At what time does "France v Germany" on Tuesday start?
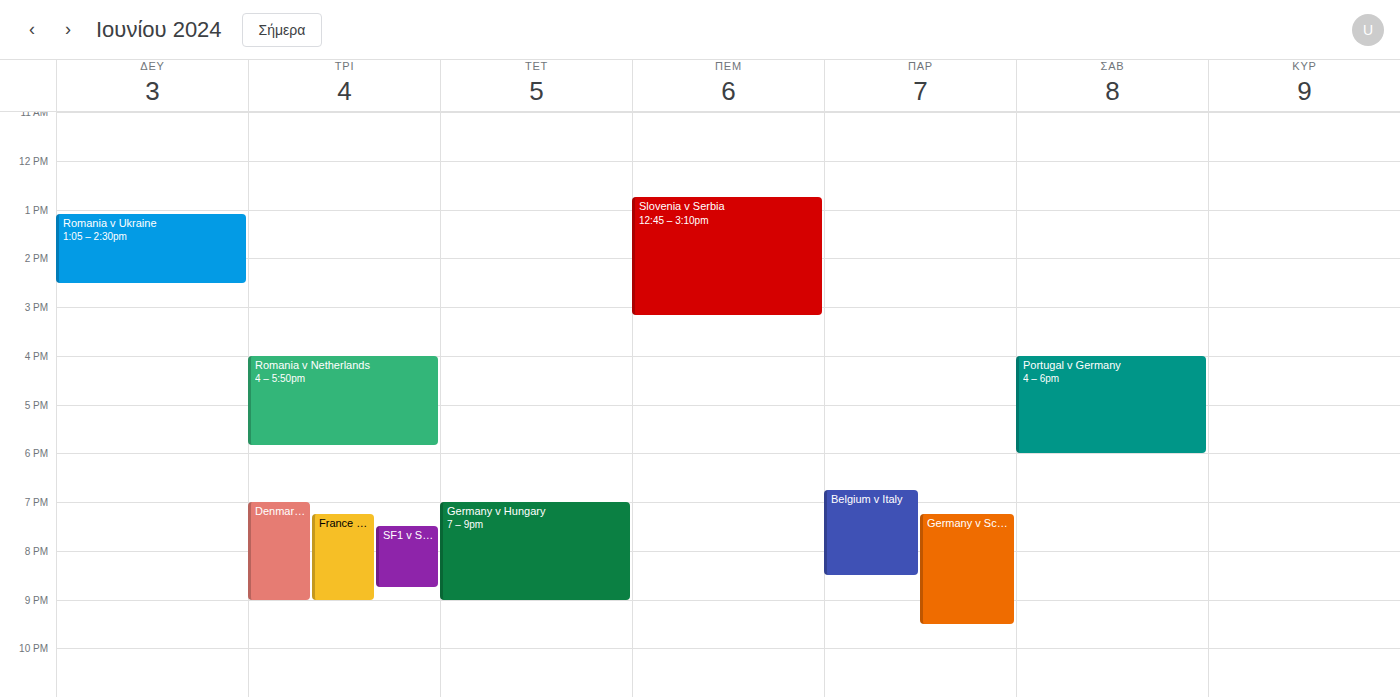
7:15 PM